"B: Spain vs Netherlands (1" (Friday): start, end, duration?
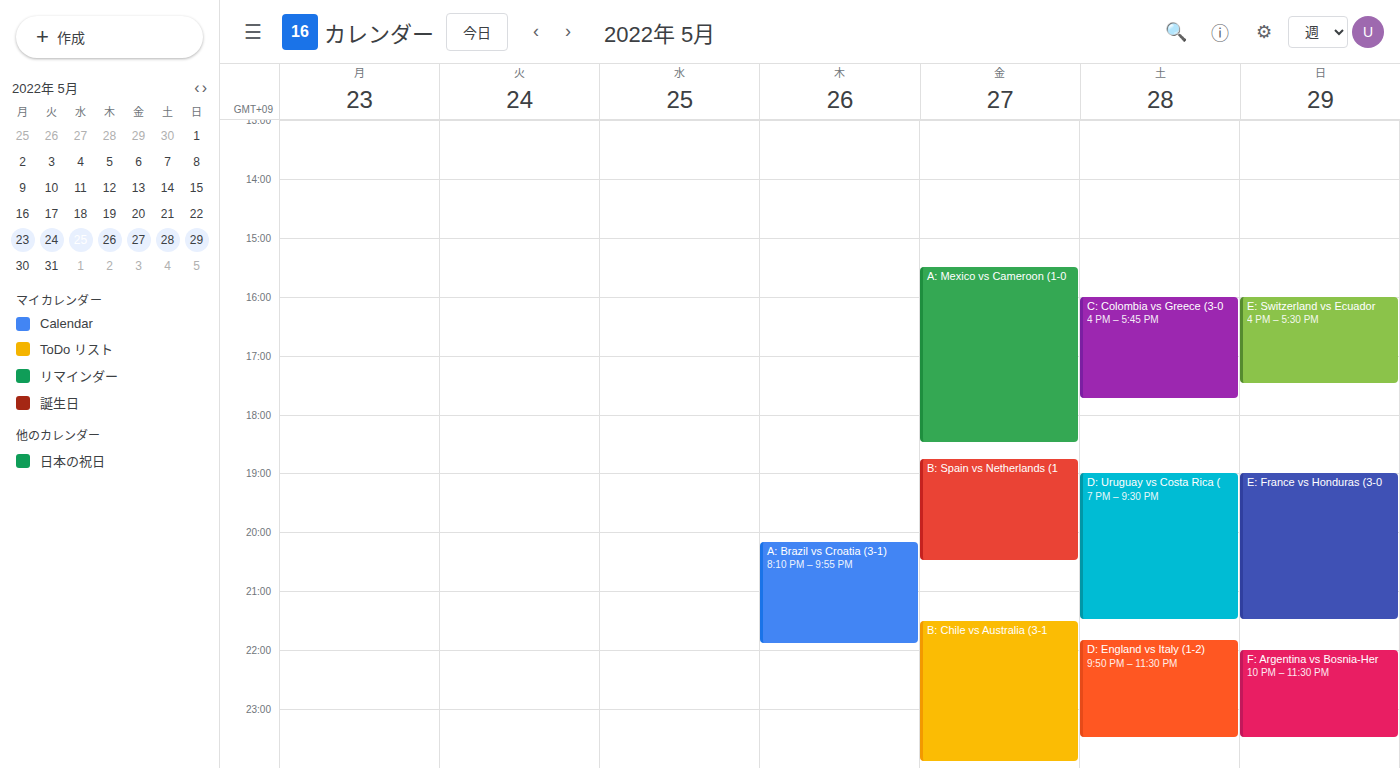
6:45 PM to 8:30 PM, 1 hour 45 minutes